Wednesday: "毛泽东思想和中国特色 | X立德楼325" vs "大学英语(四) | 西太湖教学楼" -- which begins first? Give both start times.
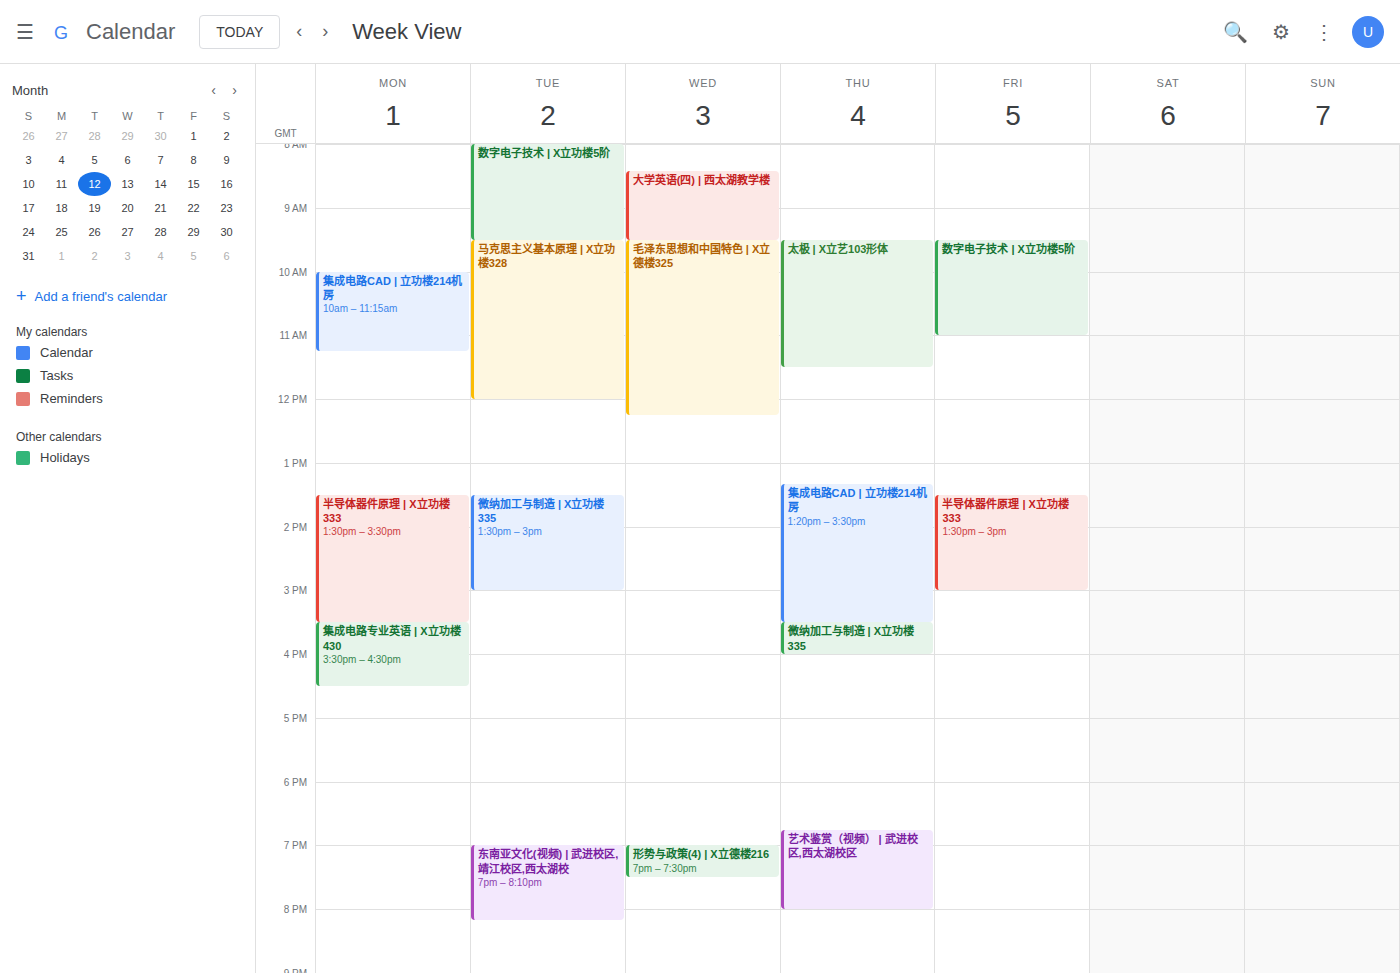
"大学英语(四) | 西太湖教学楼" 8:25 AM; "毛泽东思想和中国特色 | X立德楼325" 9:30 AM.